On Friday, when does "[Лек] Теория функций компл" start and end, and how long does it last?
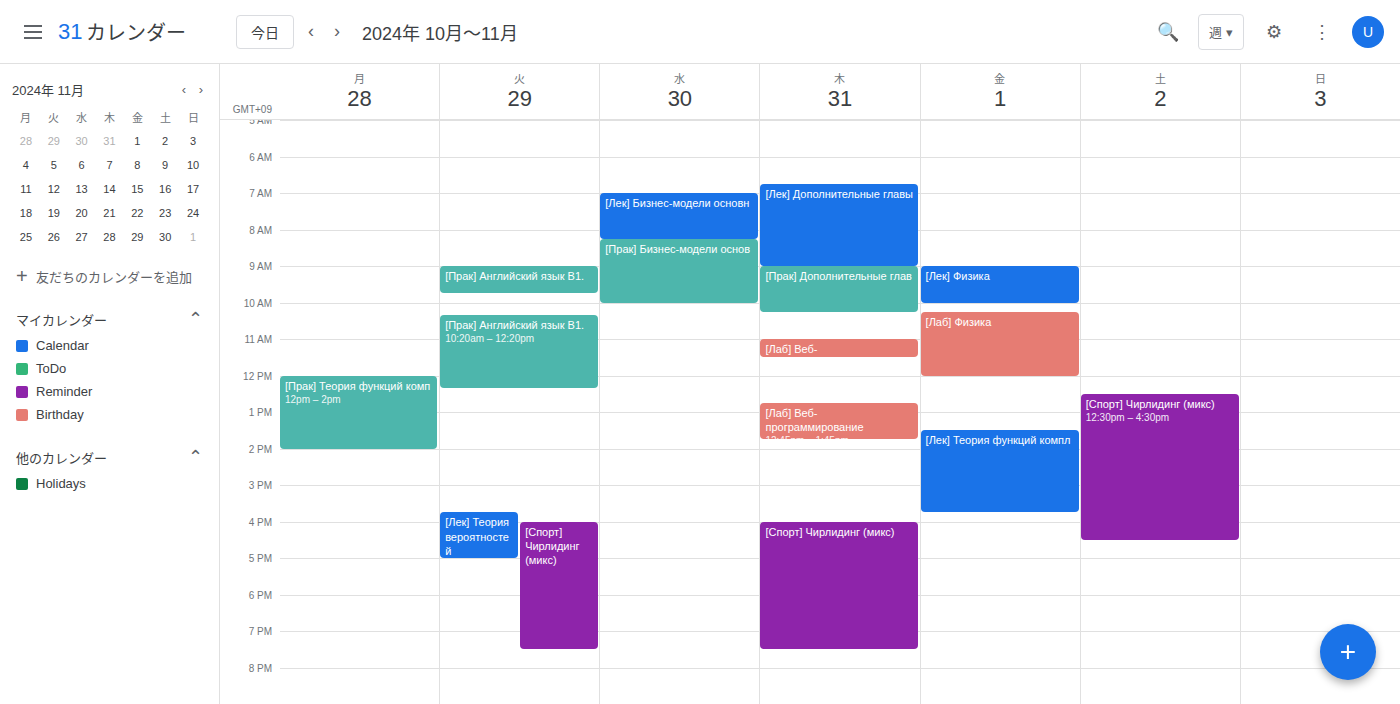
1:30 PM to 3:45 PM, 2 hours 15 minutes